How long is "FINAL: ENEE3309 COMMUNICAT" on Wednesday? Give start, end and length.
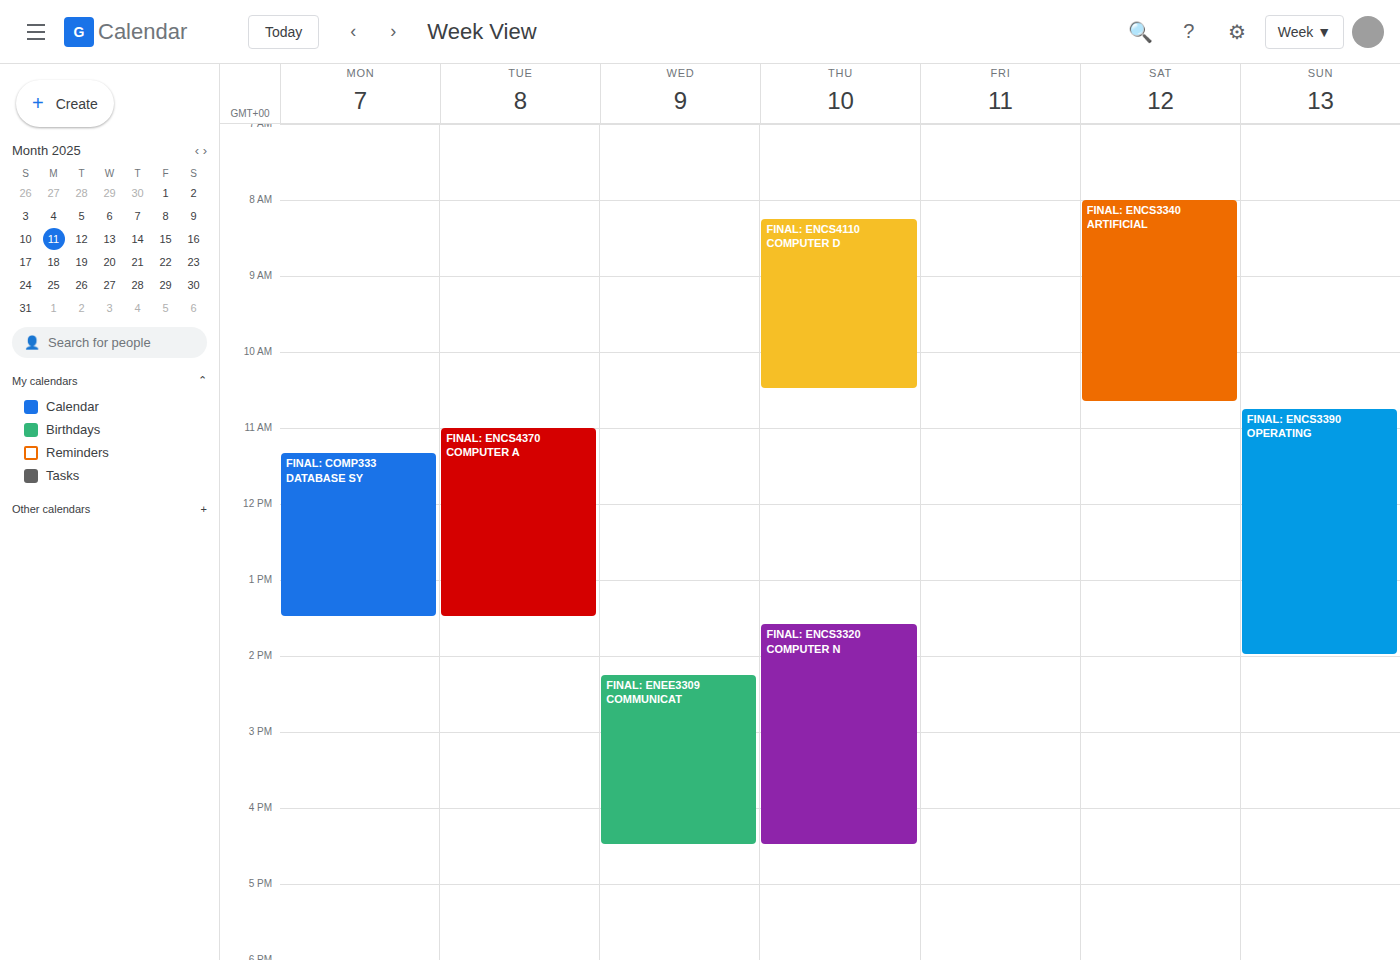
2:15 PM to 4:30 PM, 2 hours 15 minutes